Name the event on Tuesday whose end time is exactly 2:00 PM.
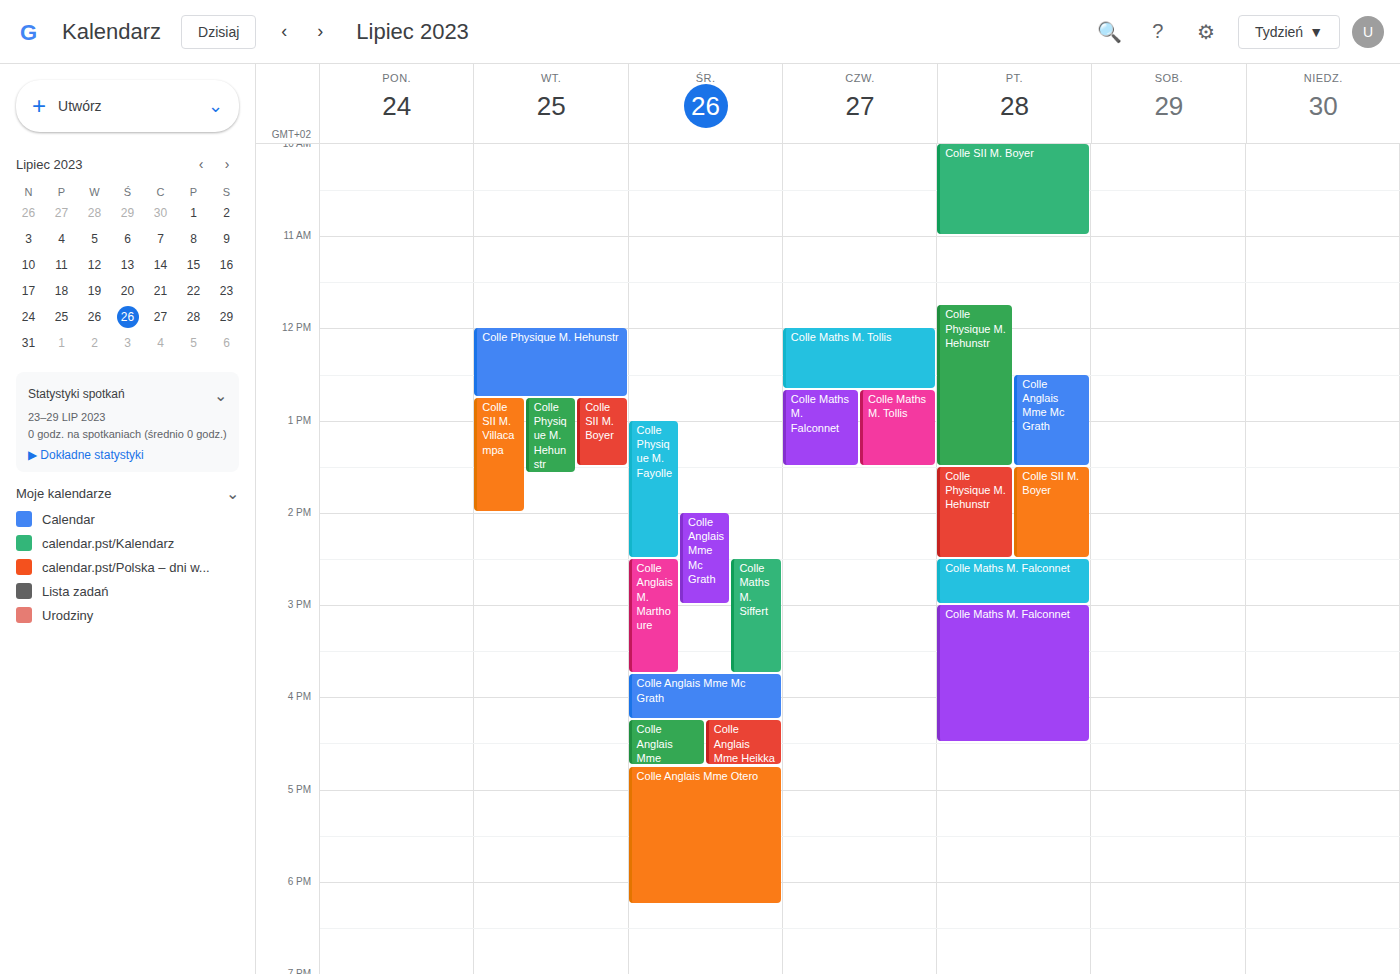
"Colle SII M. Villacampa"